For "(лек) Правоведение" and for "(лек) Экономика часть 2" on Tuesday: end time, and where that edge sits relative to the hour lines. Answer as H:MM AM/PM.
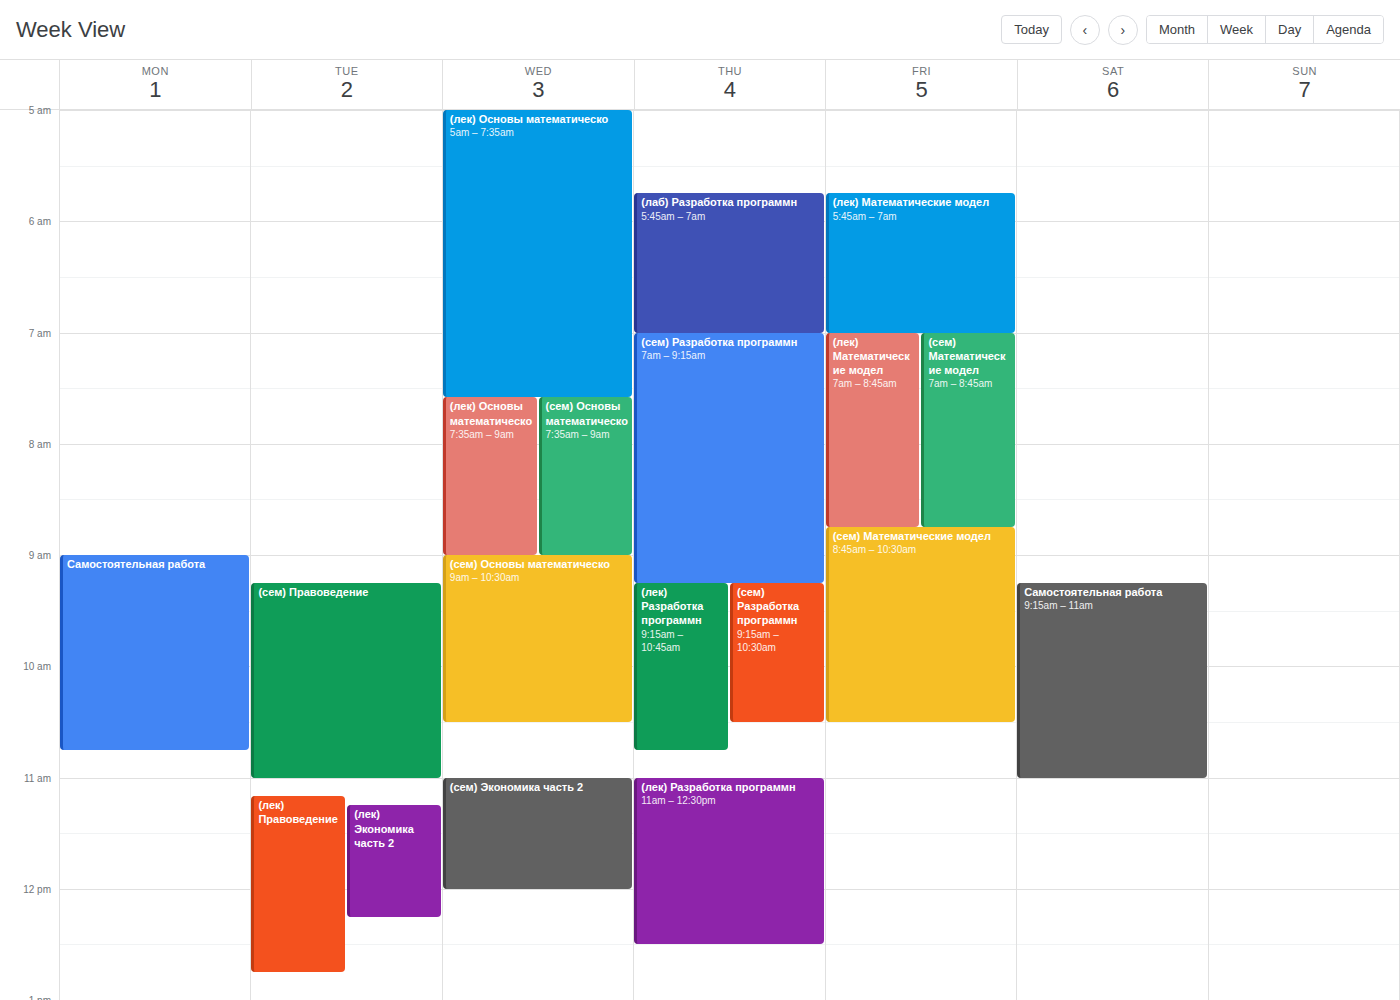
"(лек) Правоведение": 12:45 PM, neither: three quarters of the way from the 12 PM line to the 1 PM line. "(лек) Экономика часть 2": 12:15 PM, neither: a quarter of the way from the 12 PM line to the 1 PM line.